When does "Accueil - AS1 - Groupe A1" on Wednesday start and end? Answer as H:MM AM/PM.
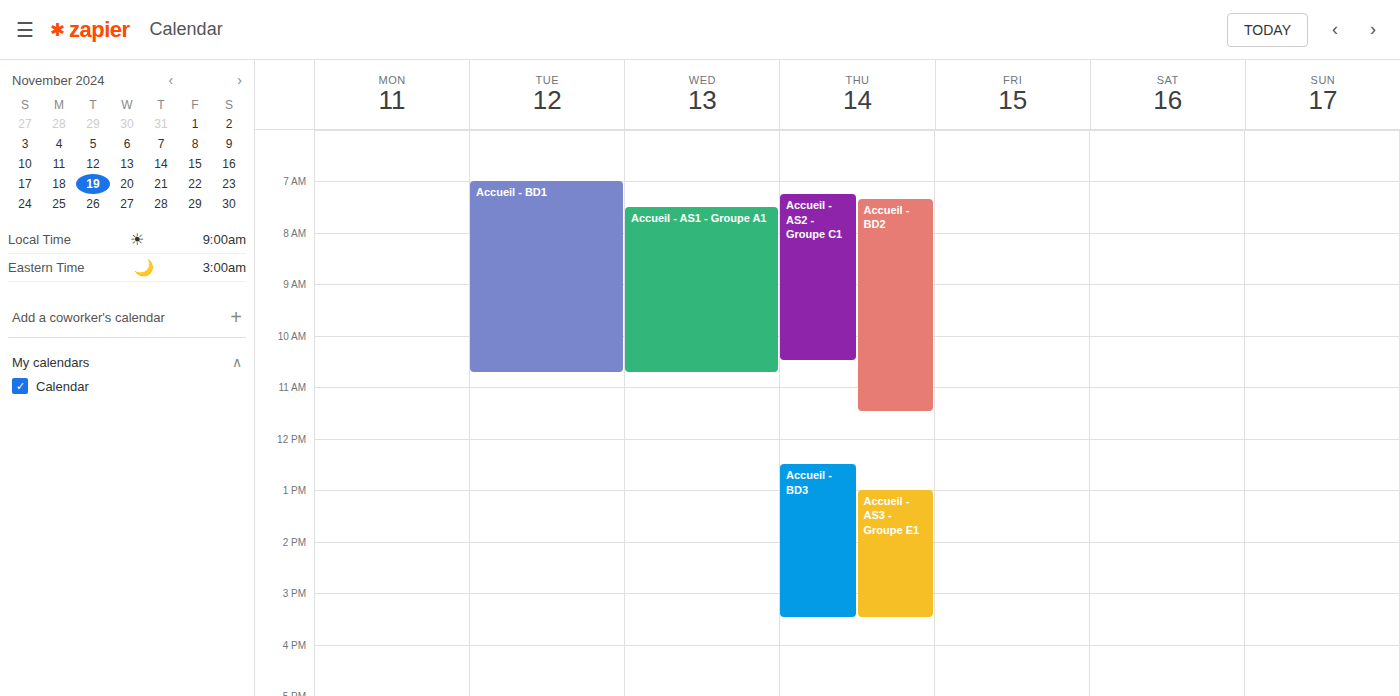
7:30 AM to 10:45 AM